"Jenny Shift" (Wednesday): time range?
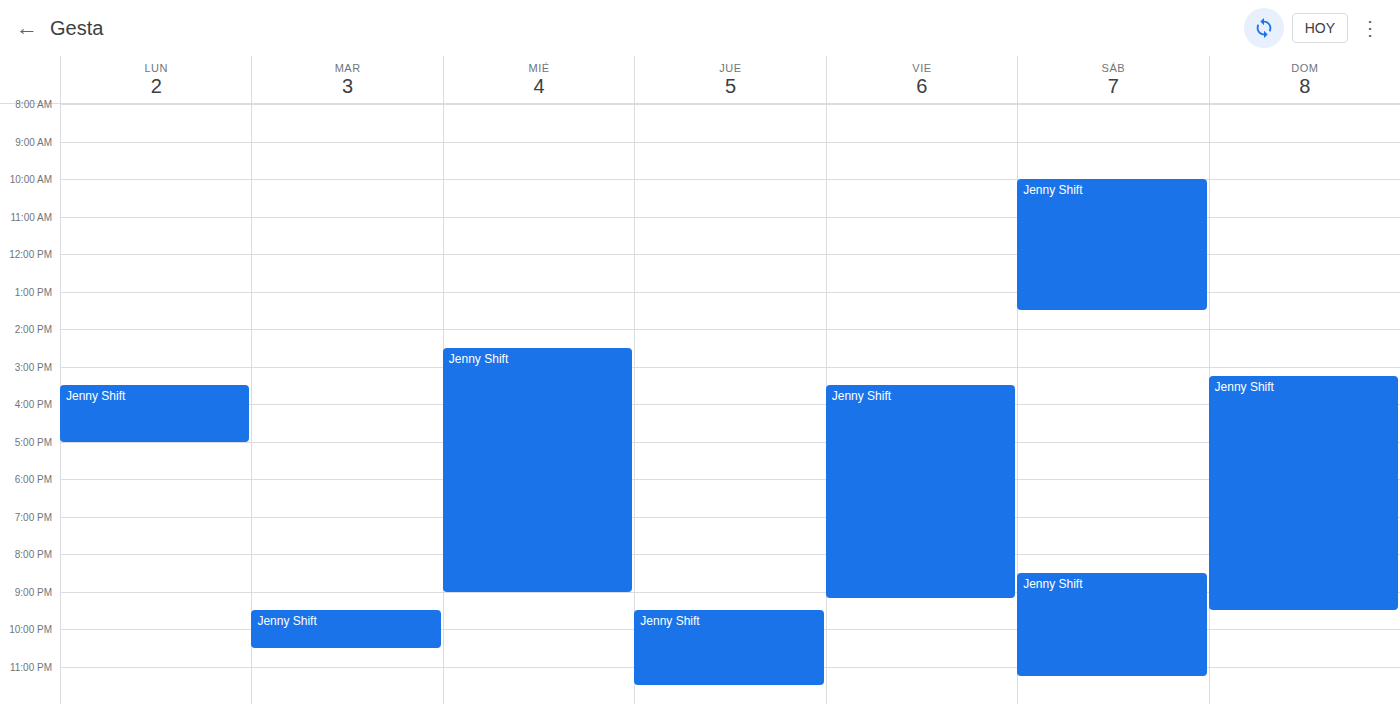
2:30 PM to 9:00 PM